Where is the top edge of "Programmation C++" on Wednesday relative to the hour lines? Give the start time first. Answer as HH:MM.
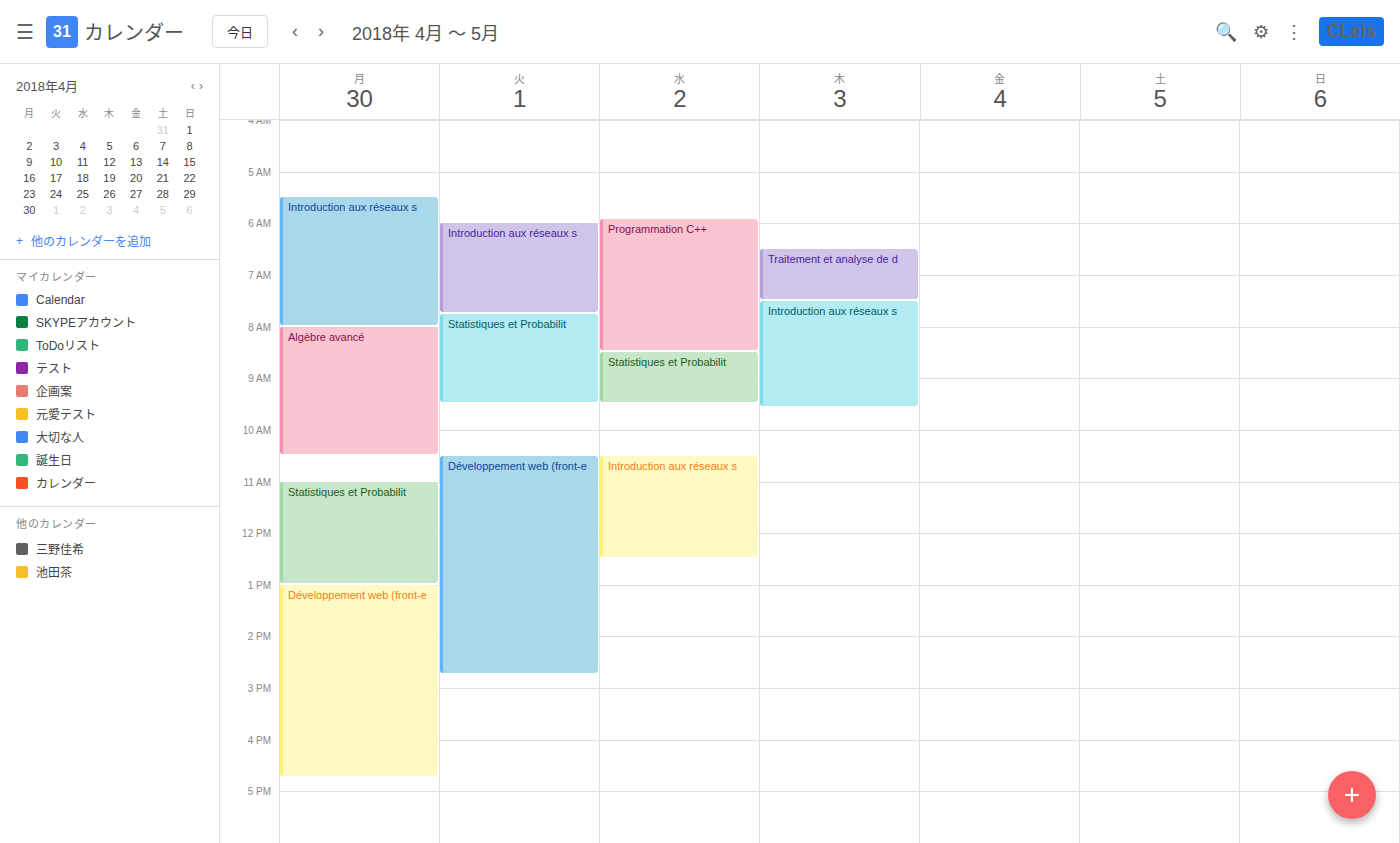
05:55 -- neither: 55 minutes below the 05:00 line and 5 minutes above the 06:00 line.